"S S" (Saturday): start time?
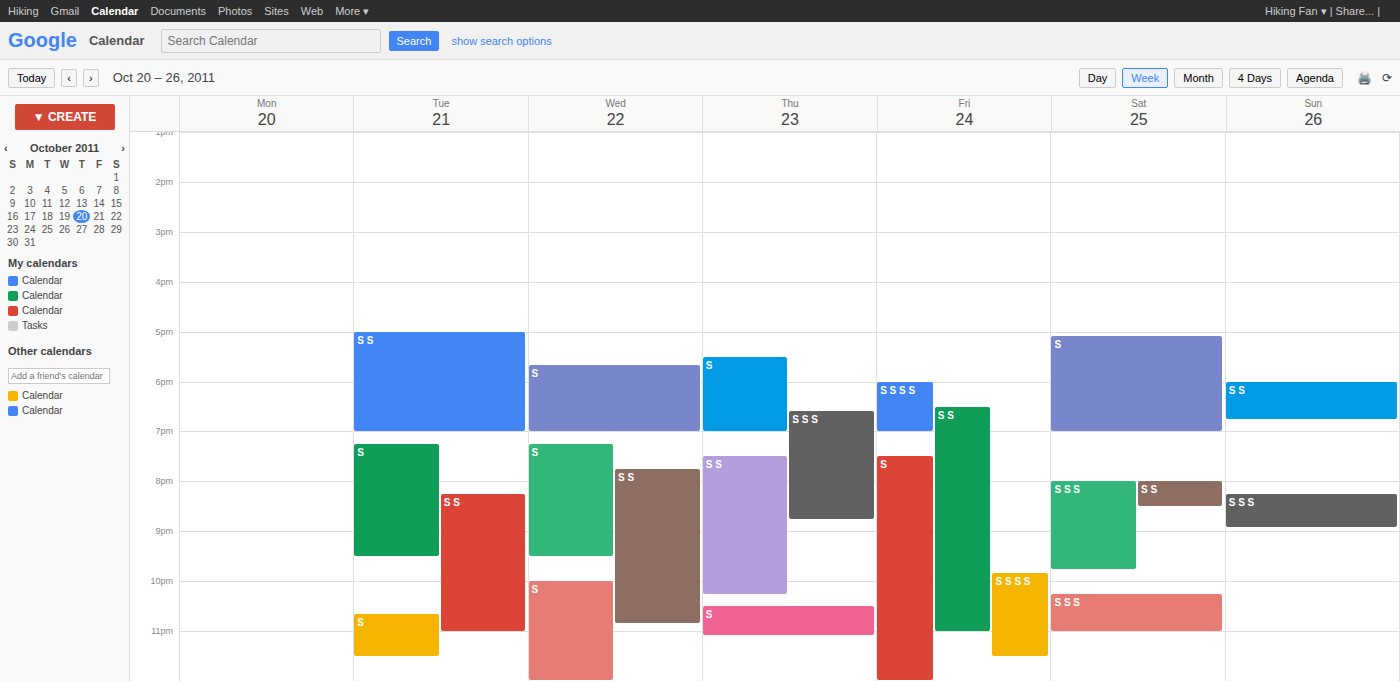
8:00 PM